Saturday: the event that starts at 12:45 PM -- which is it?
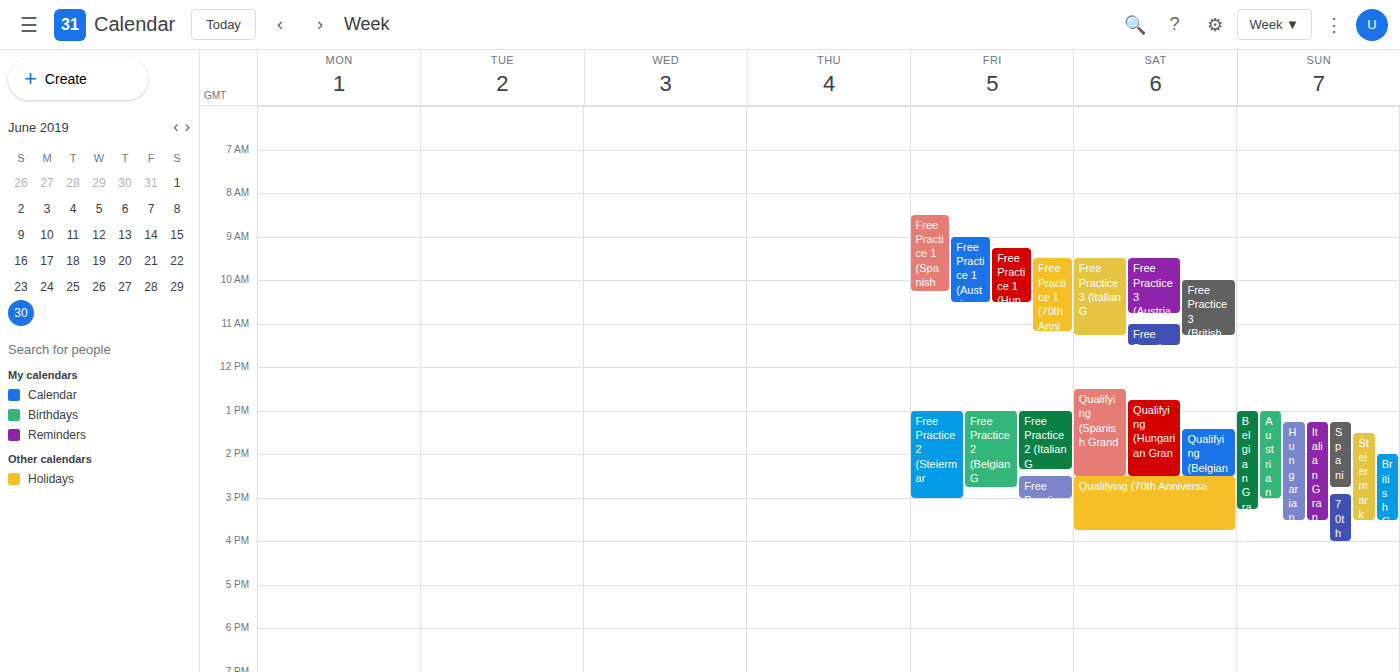
"Qualifying (Hungarian Gran"